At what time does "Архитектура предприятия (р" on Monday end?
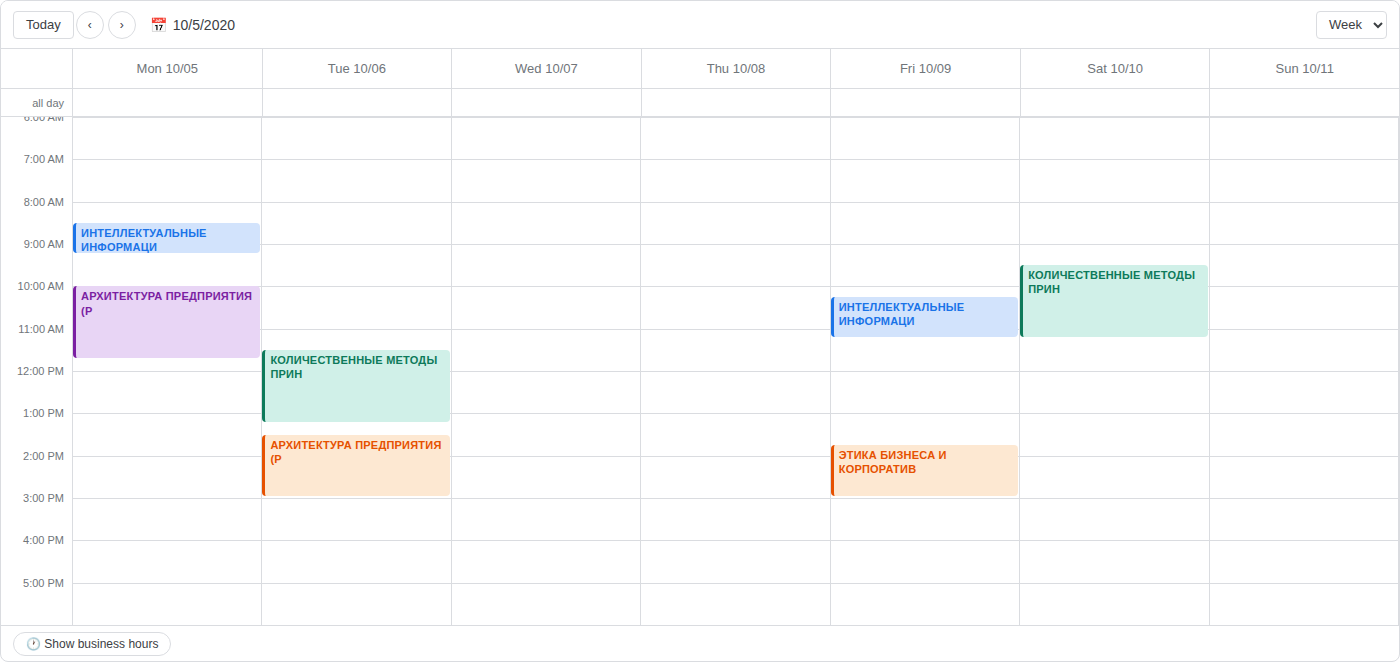
11:45 AM